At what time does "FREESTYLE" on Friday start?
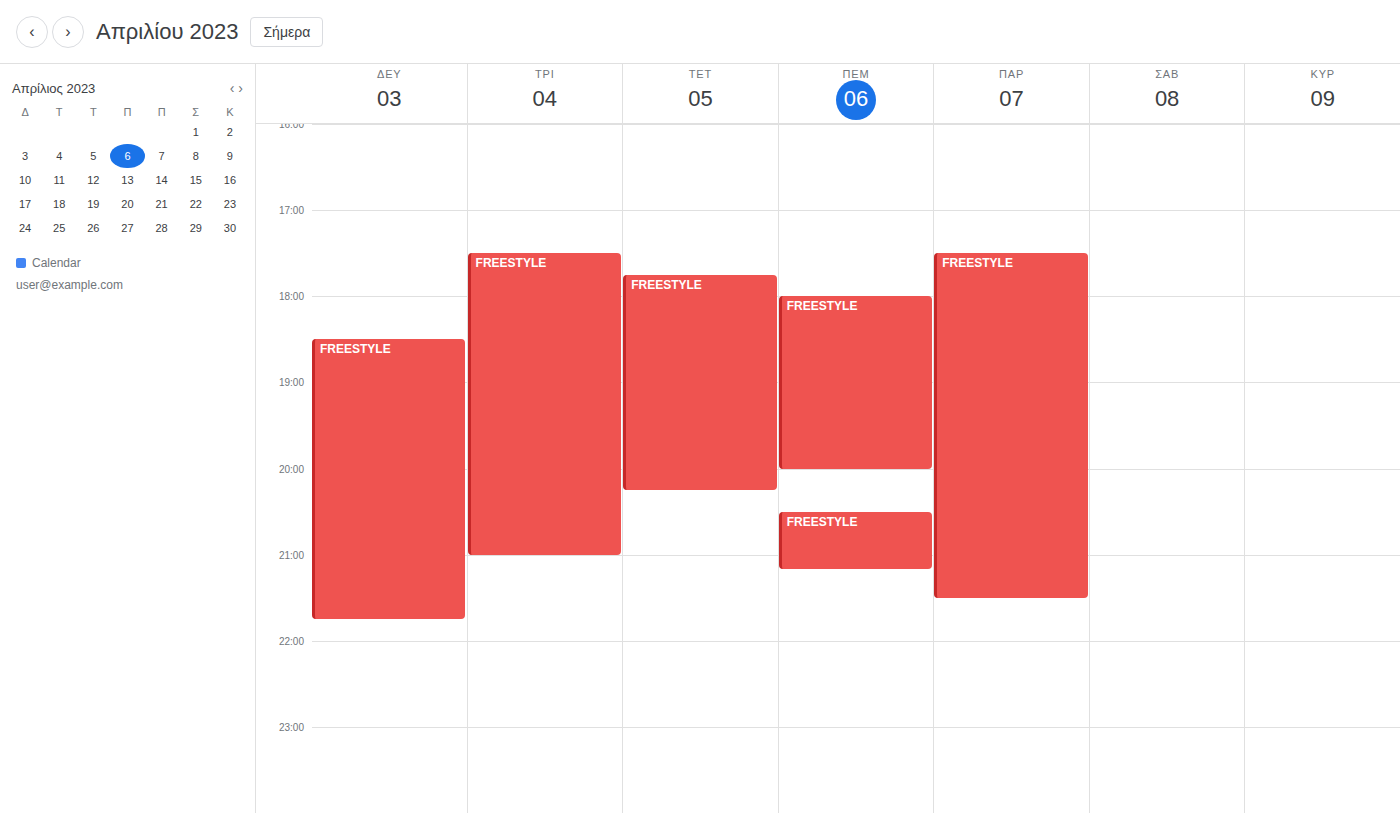
5:30 PM